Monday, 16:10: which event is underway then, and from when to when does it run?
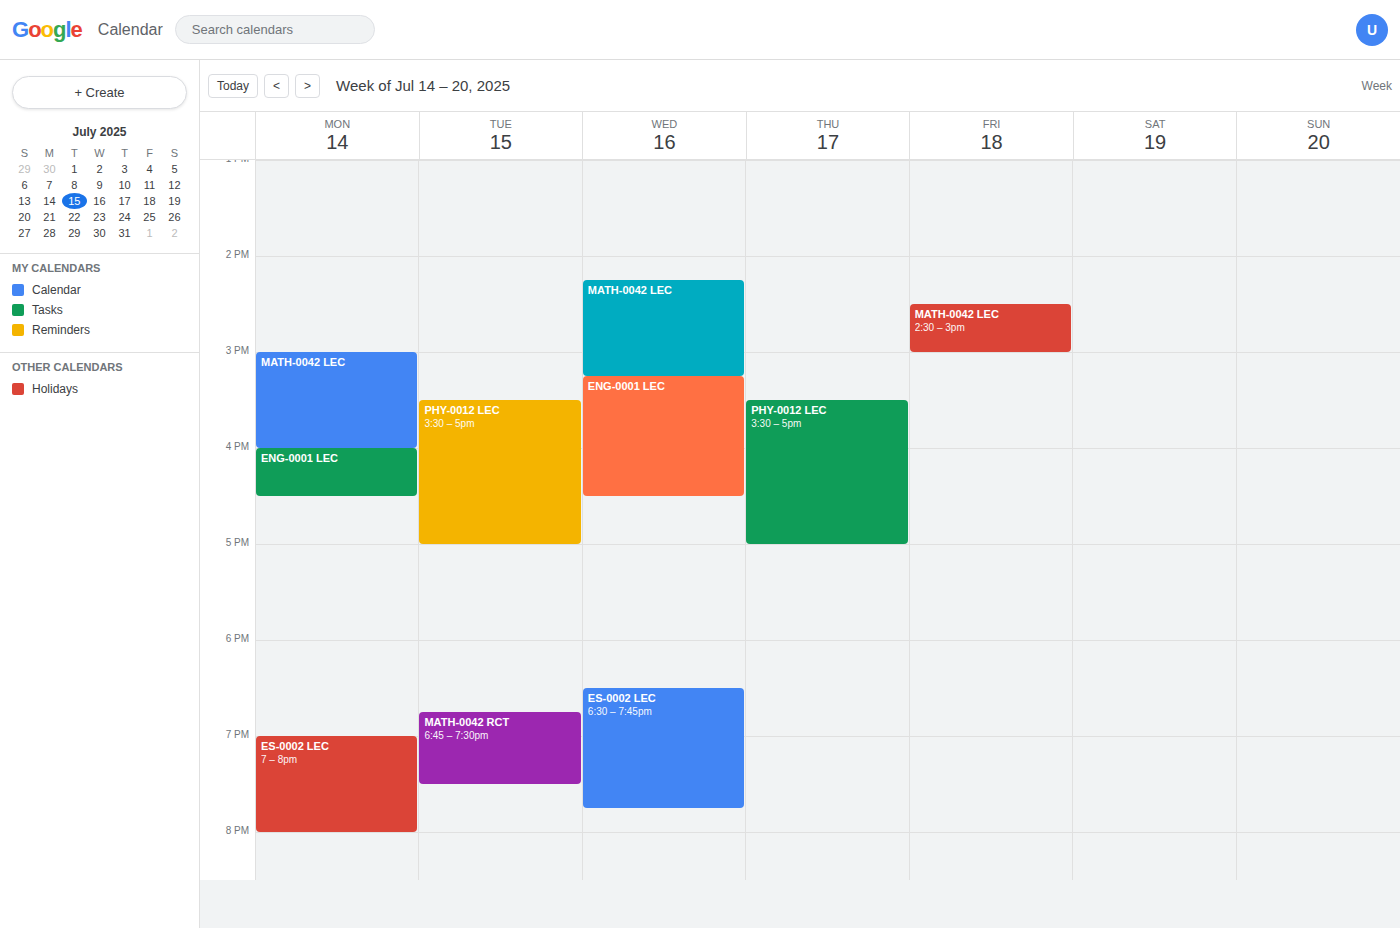
"ENG-0001 LEC", 16:00 to 16:30